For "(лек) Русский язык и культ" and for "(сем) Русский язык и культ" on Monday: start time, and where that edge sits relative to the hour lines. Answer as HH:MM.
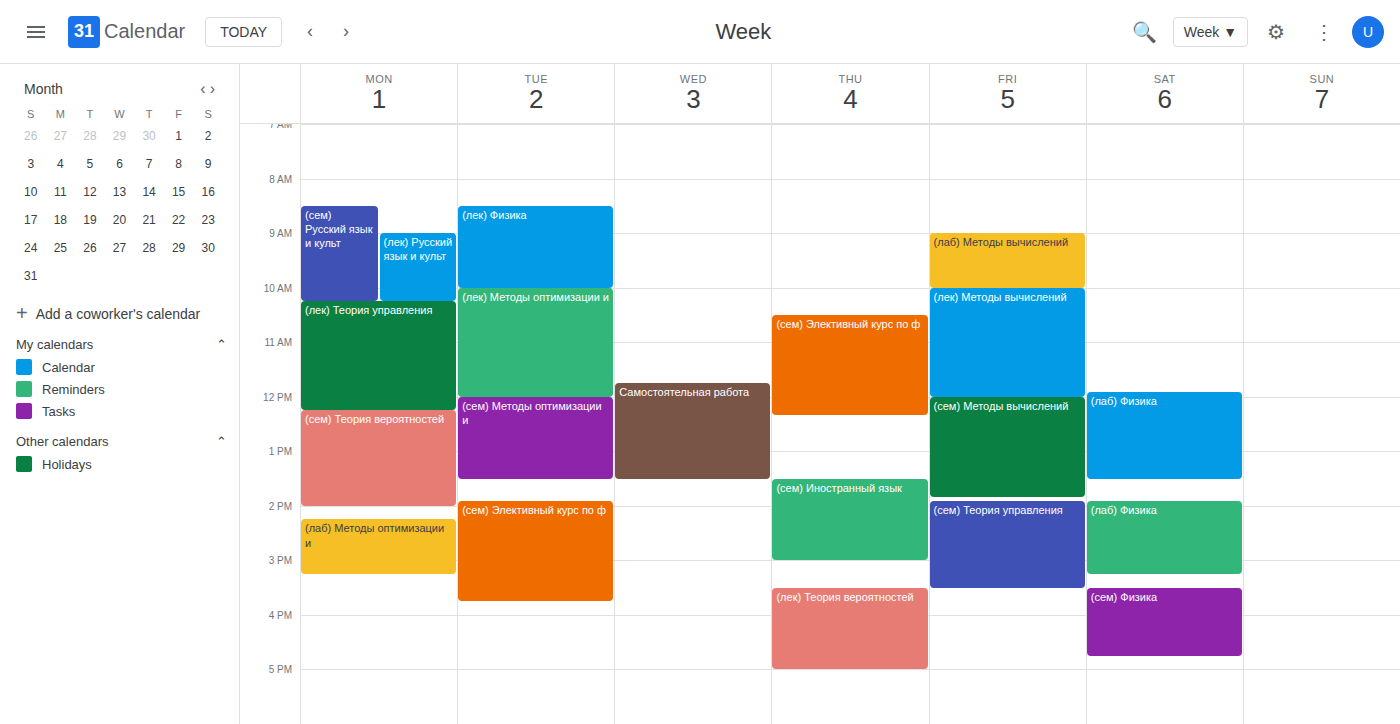
"(лек) Русский язык и культ": 09:00, exactly on the 09:00 line. "(сем) Русский язык и культ": 08:30, halfway between the 08:00 and 09:00 lines.